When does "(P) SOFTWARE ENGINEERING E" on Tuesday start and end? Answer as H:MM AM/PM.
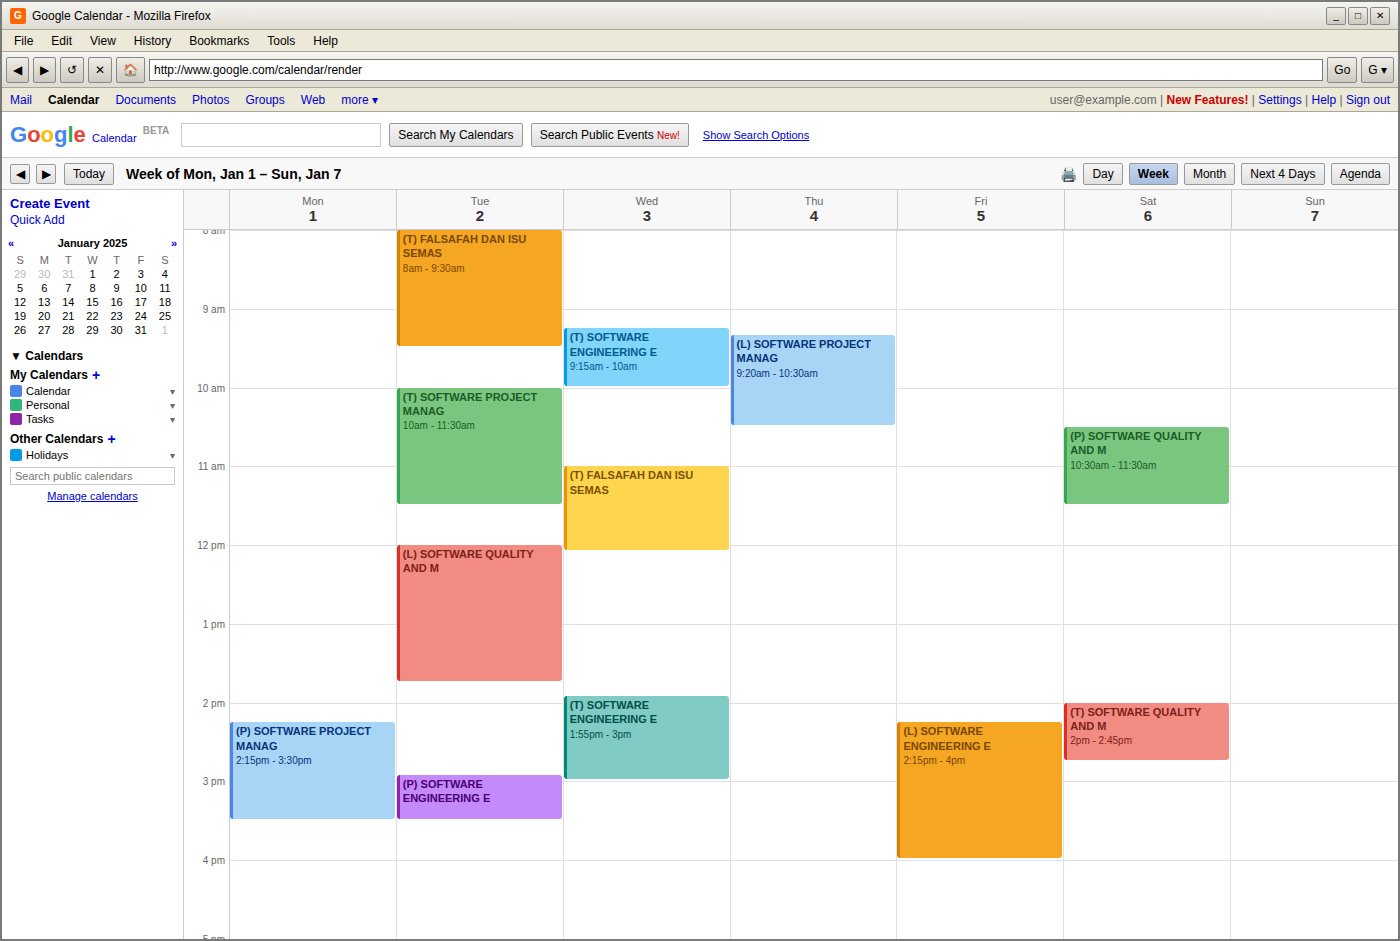
2:55 PM to 3:30 PM